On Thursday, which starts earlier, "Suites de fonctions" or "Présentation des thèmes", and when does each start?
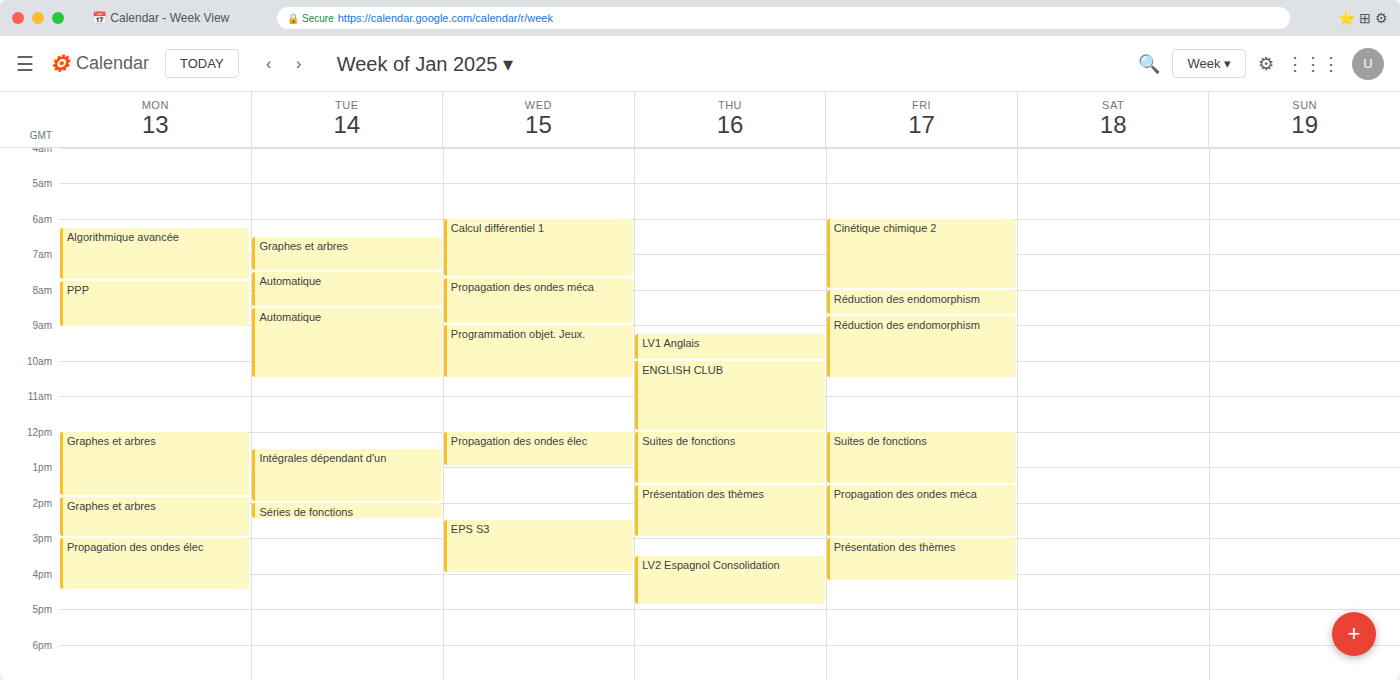
"Suites de fonctions" 12:00 PM; "Présentation des thèmes" 1:30 PM.